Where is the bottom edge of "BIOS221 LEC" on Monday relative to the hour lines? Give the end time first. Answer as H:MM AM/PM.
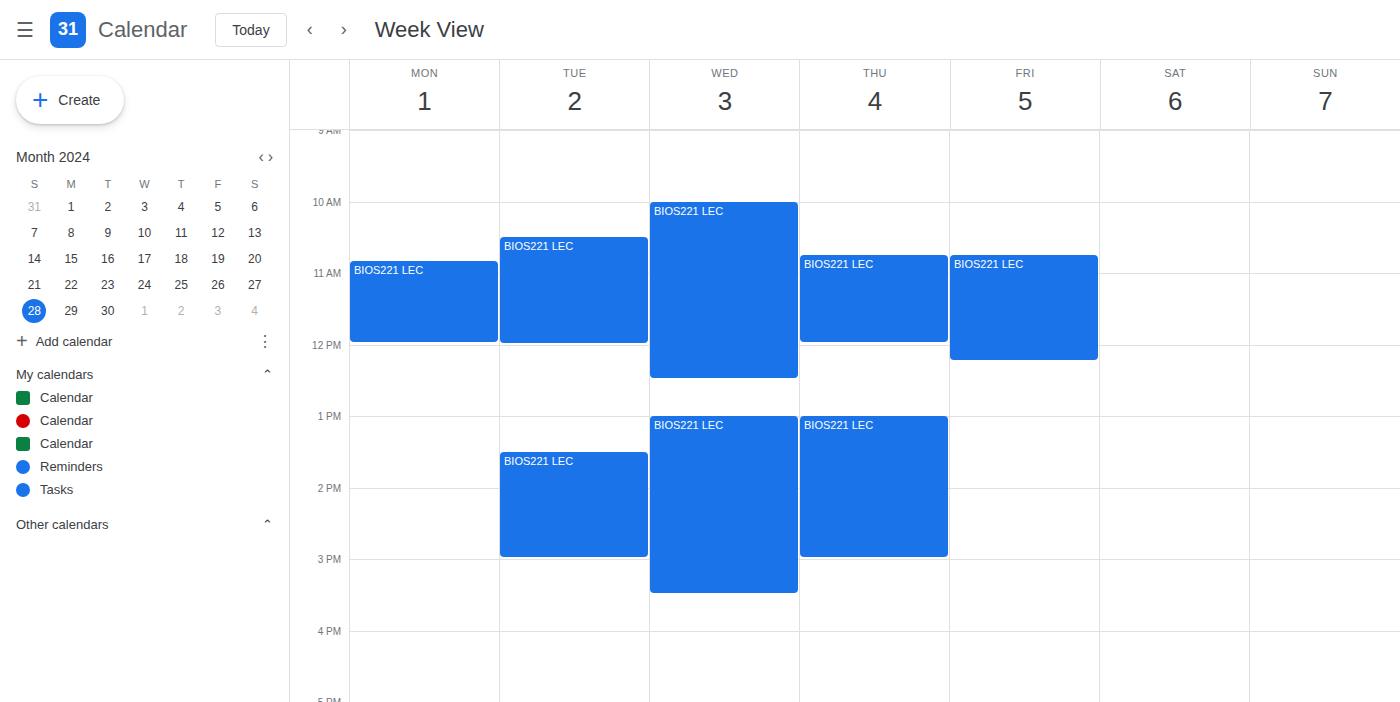
12:00 PM -- exactly on the 12 PM line.